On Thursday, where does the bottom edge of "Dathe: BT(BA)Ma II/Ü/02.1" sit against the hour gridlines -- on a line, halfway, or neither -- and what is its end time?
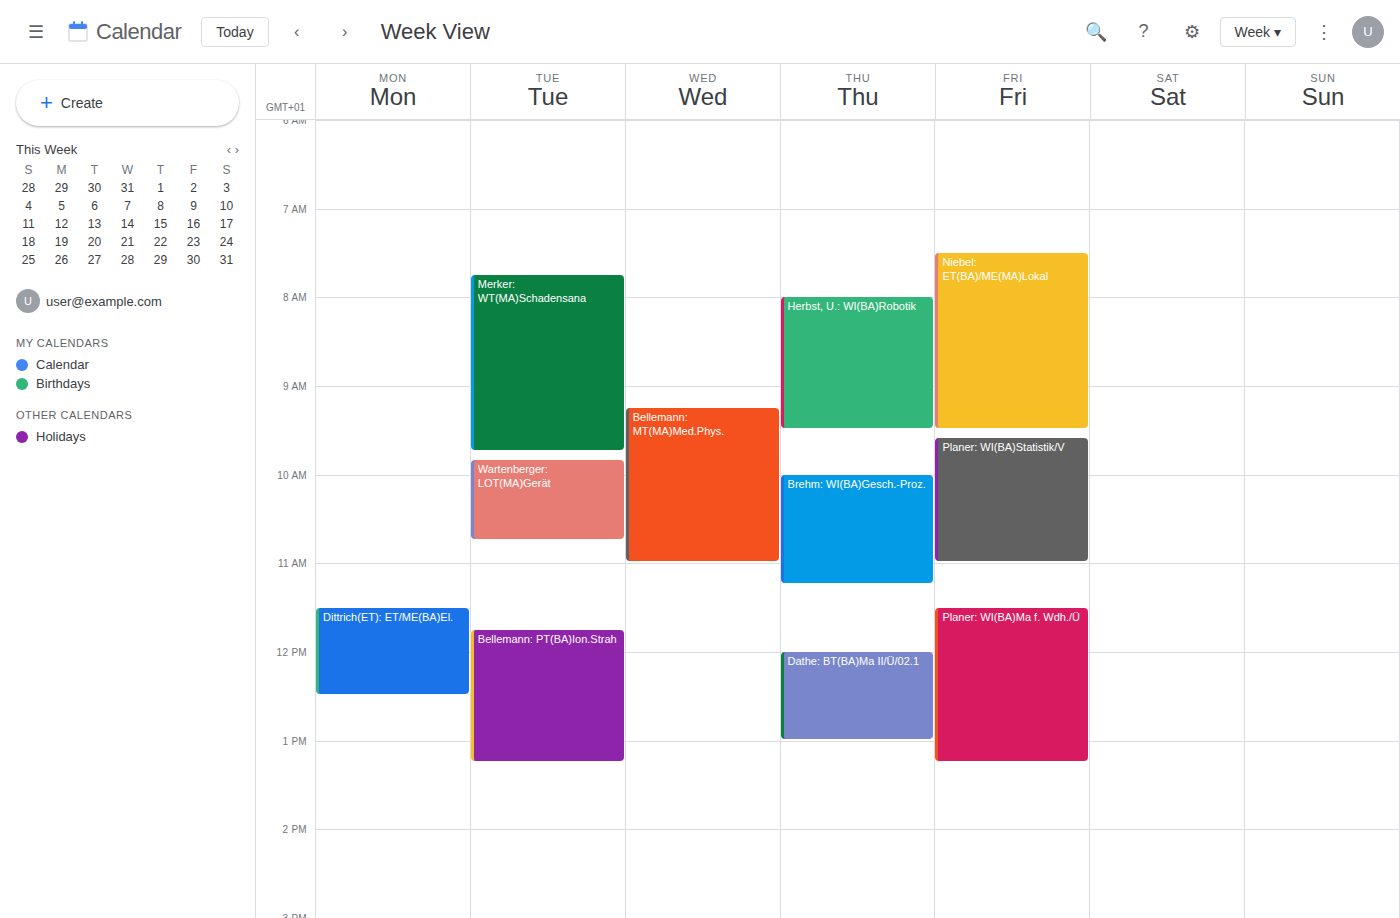
13:00 -- exactly on the 13:00 line.